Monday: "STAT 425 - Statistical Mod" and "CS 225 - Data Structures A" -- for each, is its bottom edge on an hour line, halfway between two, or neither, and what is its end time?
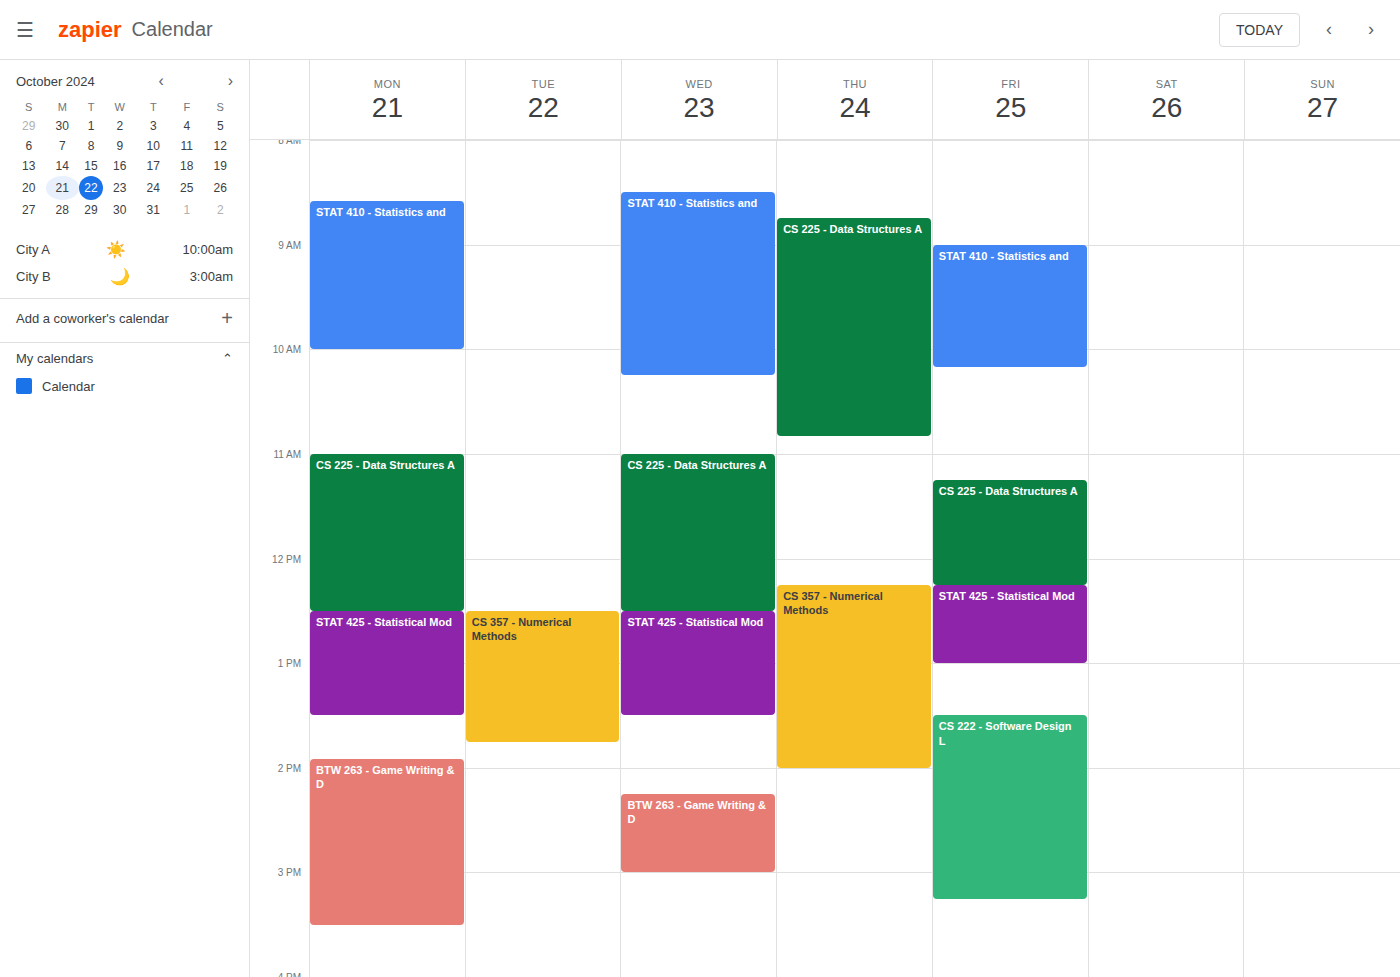
"STAT 425 - Statistical Mod": 13:30, halfway between the 13:00 and 14:00 lines. "CS 225 - Data Structures A": 12:30, halfway between the 12:00 and 13:00 lines.